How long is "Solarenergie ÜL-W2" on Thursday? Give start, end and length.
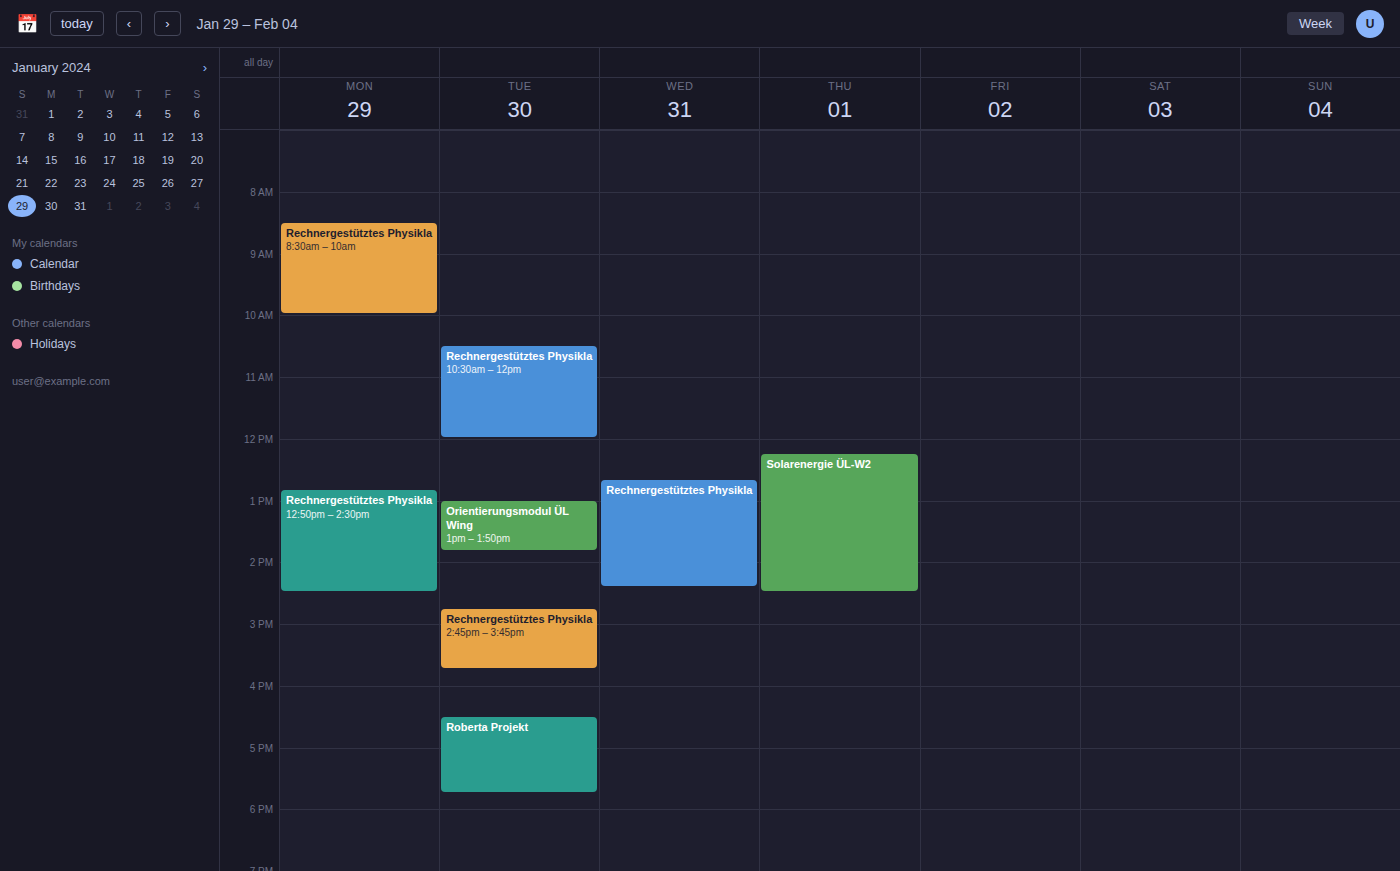
12:15 PM to 2:30 PM, 2 hours 15 minutes